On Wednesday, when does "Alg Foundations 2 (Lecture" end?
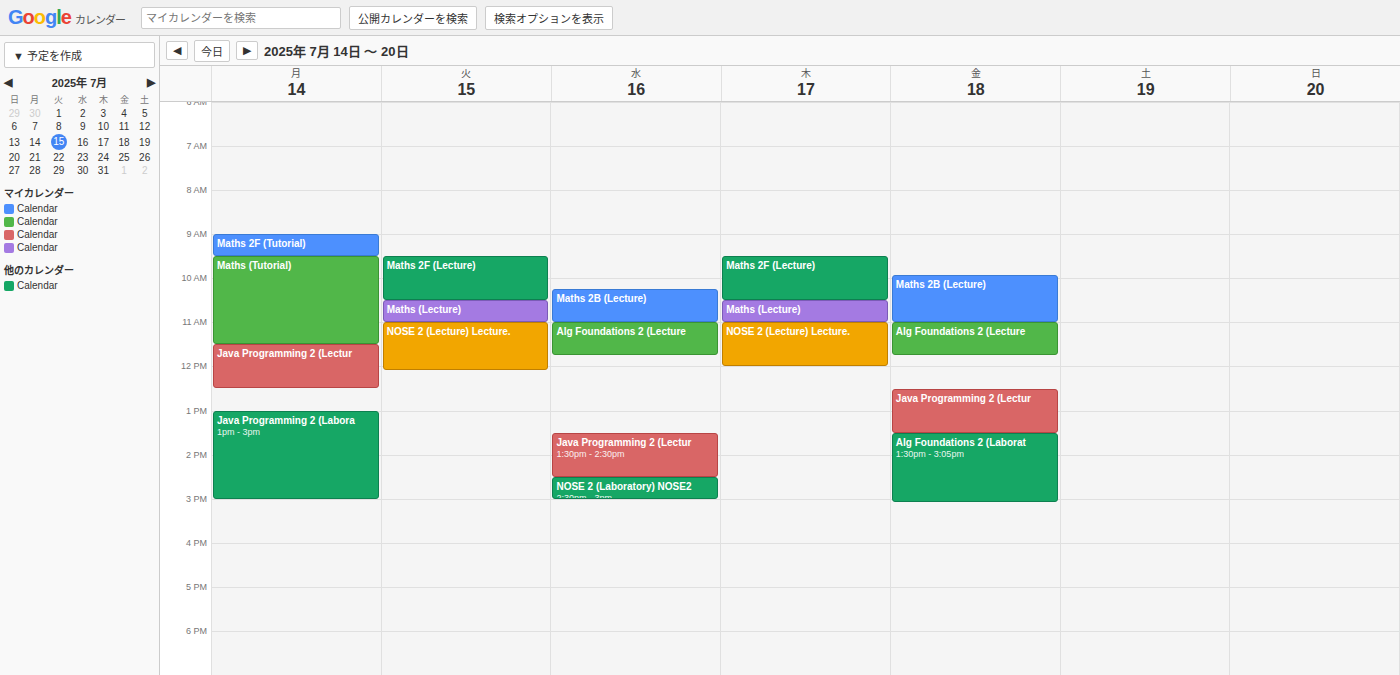
11:45 AM